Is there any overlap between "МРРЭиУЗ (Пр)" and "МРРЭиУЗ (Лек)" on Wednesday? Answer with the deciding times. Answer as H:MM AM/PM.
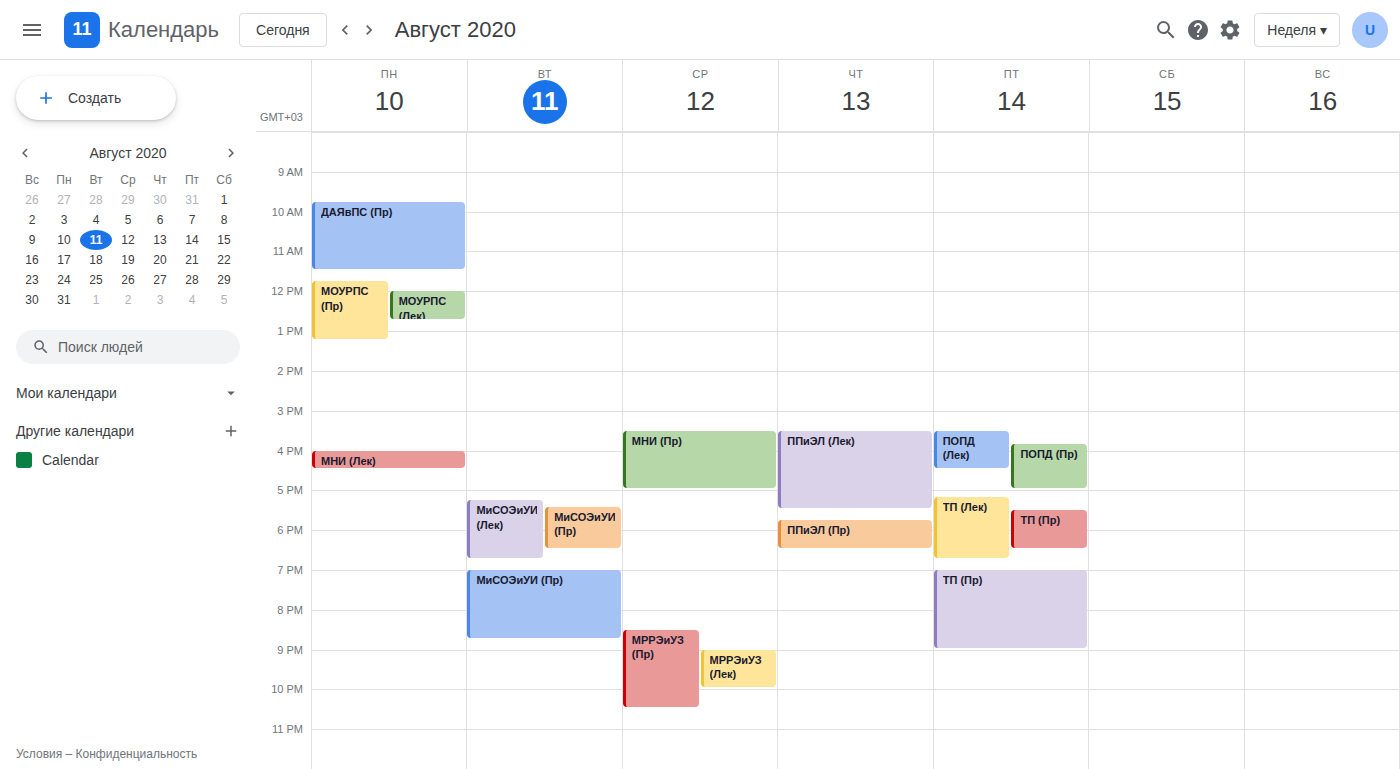
"МРРЭиУЗ (Лек)" runs 9:00 PM to 10:00 PM, inside "МРРЭиУЗ (Пр)" -- they overlap.